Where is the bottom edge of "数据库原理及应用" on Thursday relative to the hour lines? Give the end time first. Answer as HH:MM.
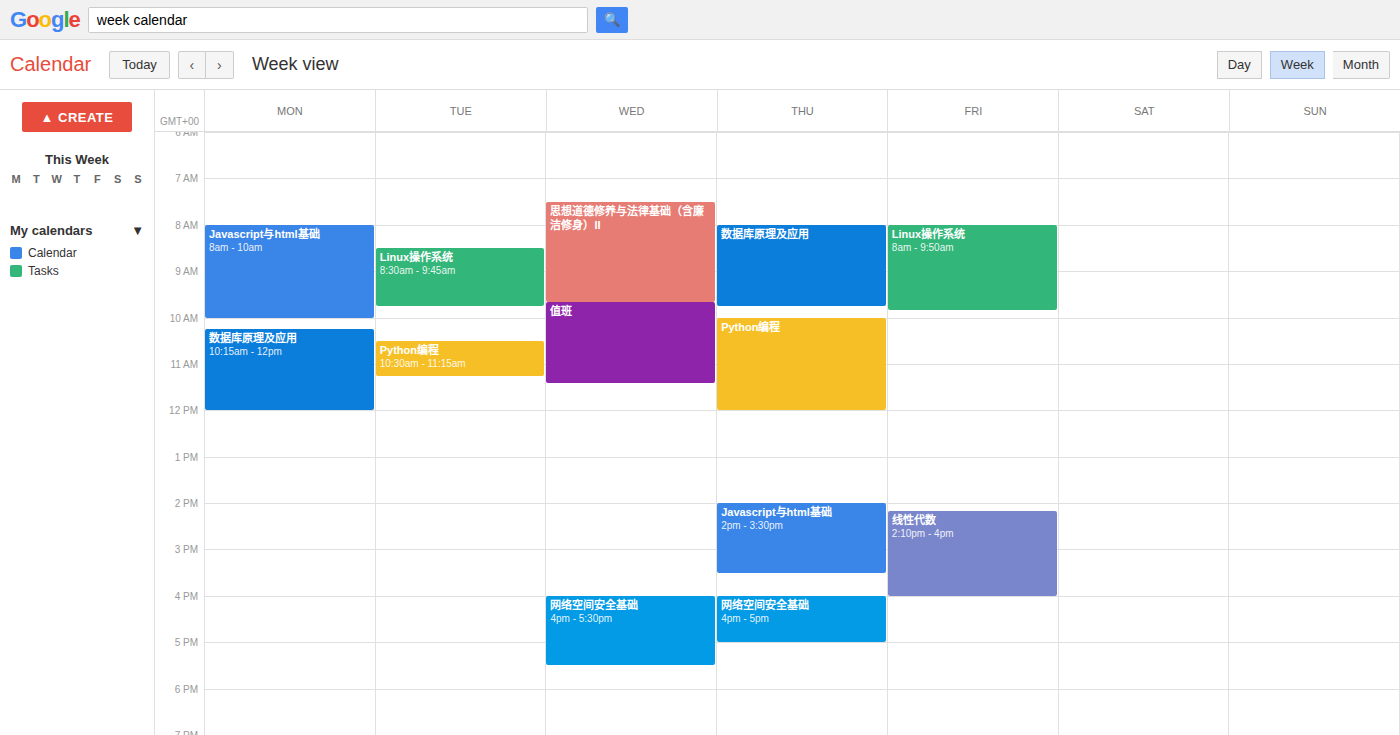
09:45 -- neither: three quarters of the way from the 09:00 line to the 10:00 line.